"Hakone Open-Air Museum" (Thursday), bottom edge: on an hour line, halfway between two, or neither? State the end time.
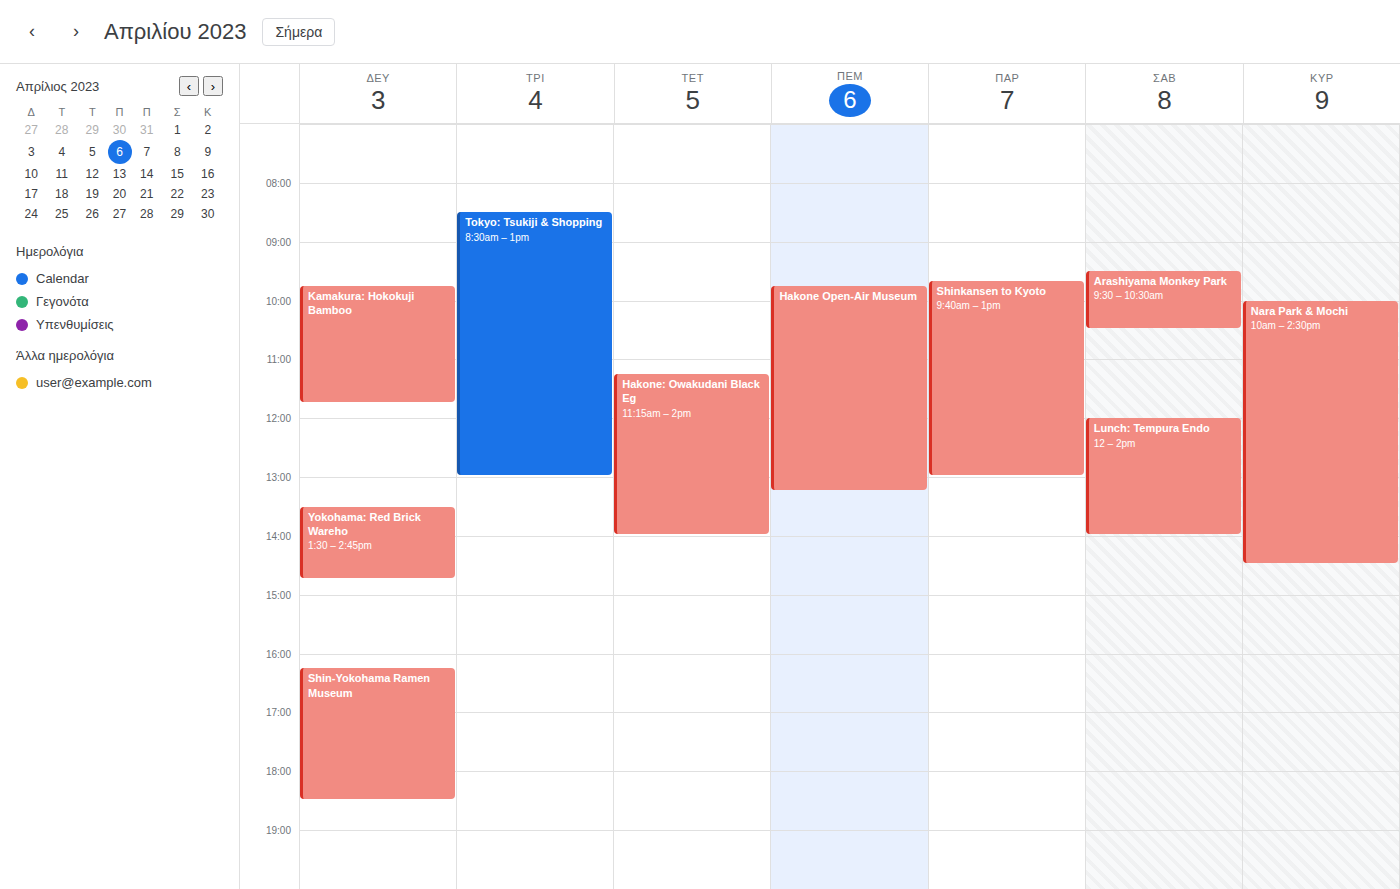
13:15 -- neither: a quarter of the way from the 13:00 line to the 14:00 line.